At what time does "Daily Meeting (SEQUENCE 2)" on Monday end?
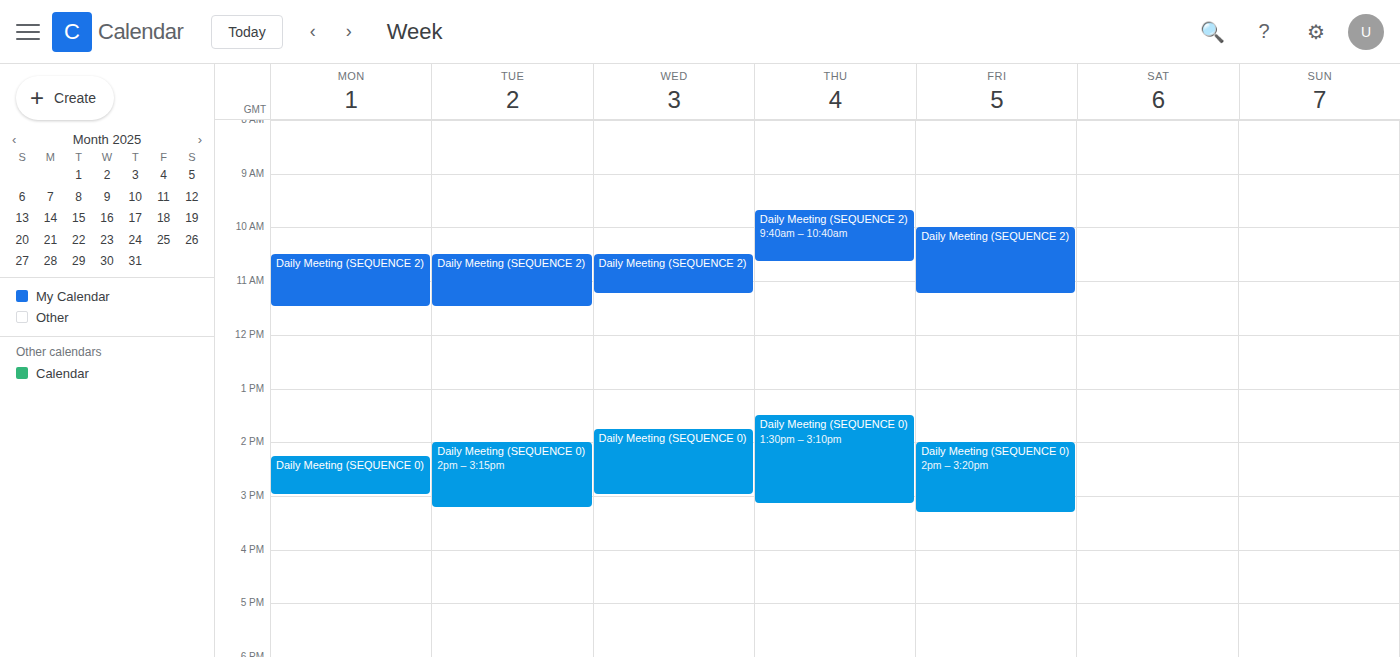
11:30 AM